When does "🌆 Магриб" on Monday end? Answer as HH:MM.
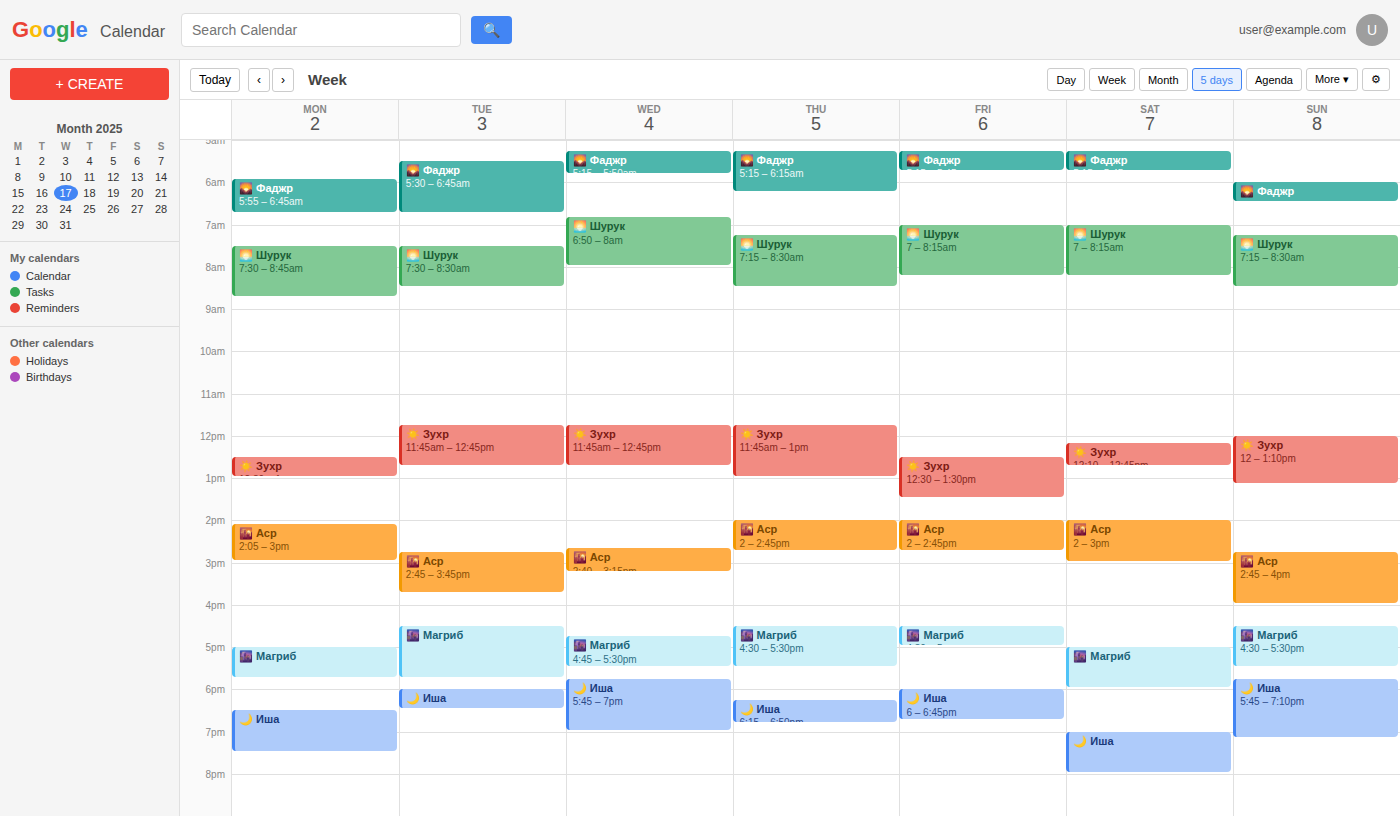
17:45